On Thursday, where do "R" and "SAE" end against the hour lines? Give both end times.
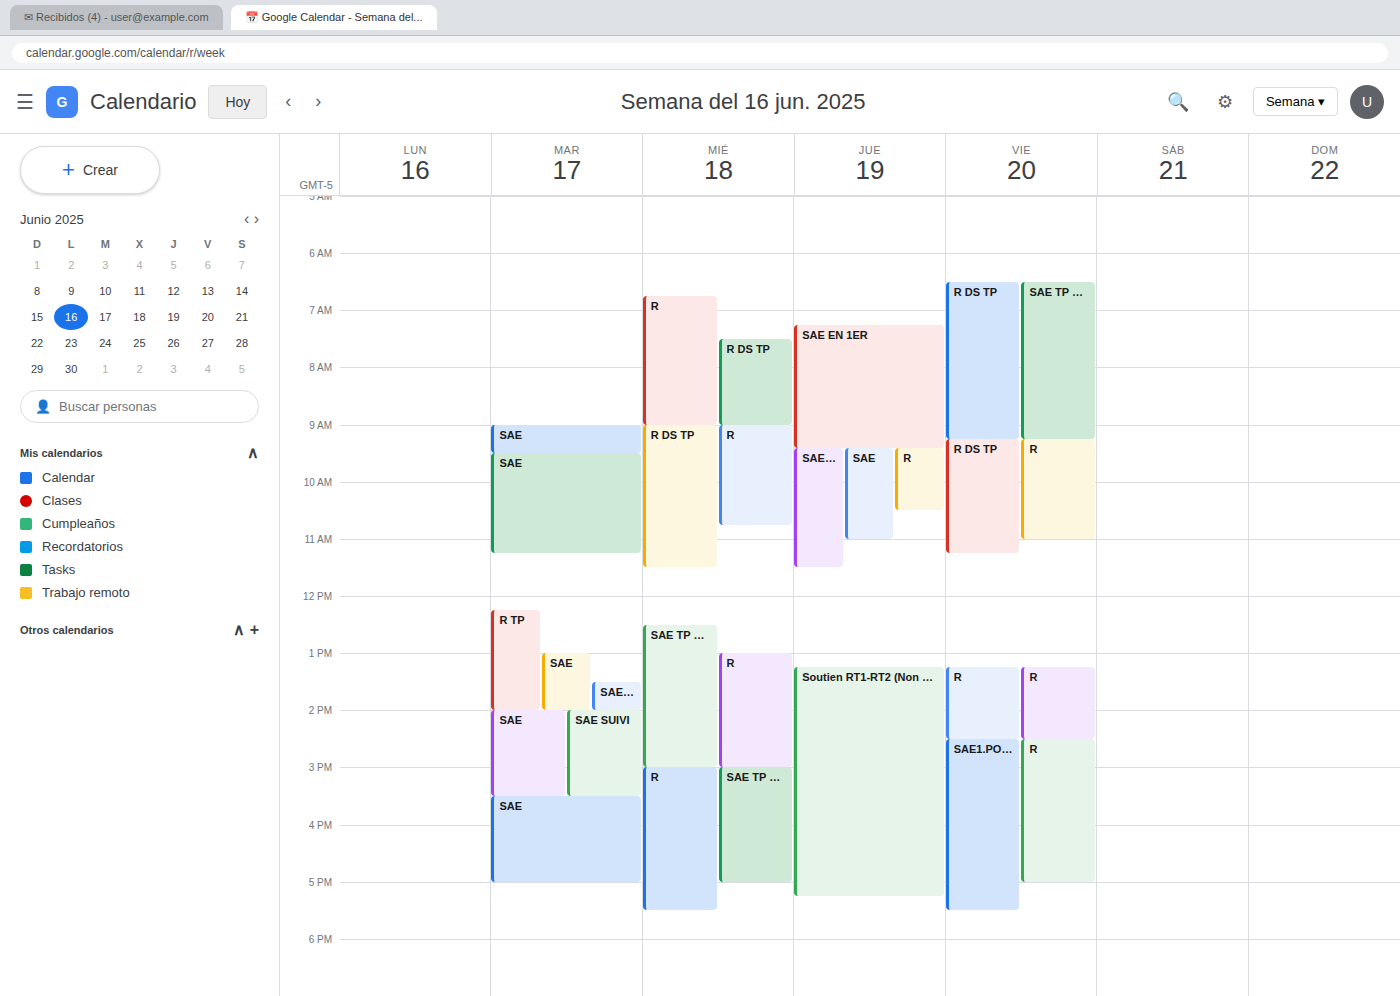
"R": 10:30 AM, halfway between the 10 AM and 11 AM lines. "SAE": 11:00 AM, exactly on the 11 AM line.